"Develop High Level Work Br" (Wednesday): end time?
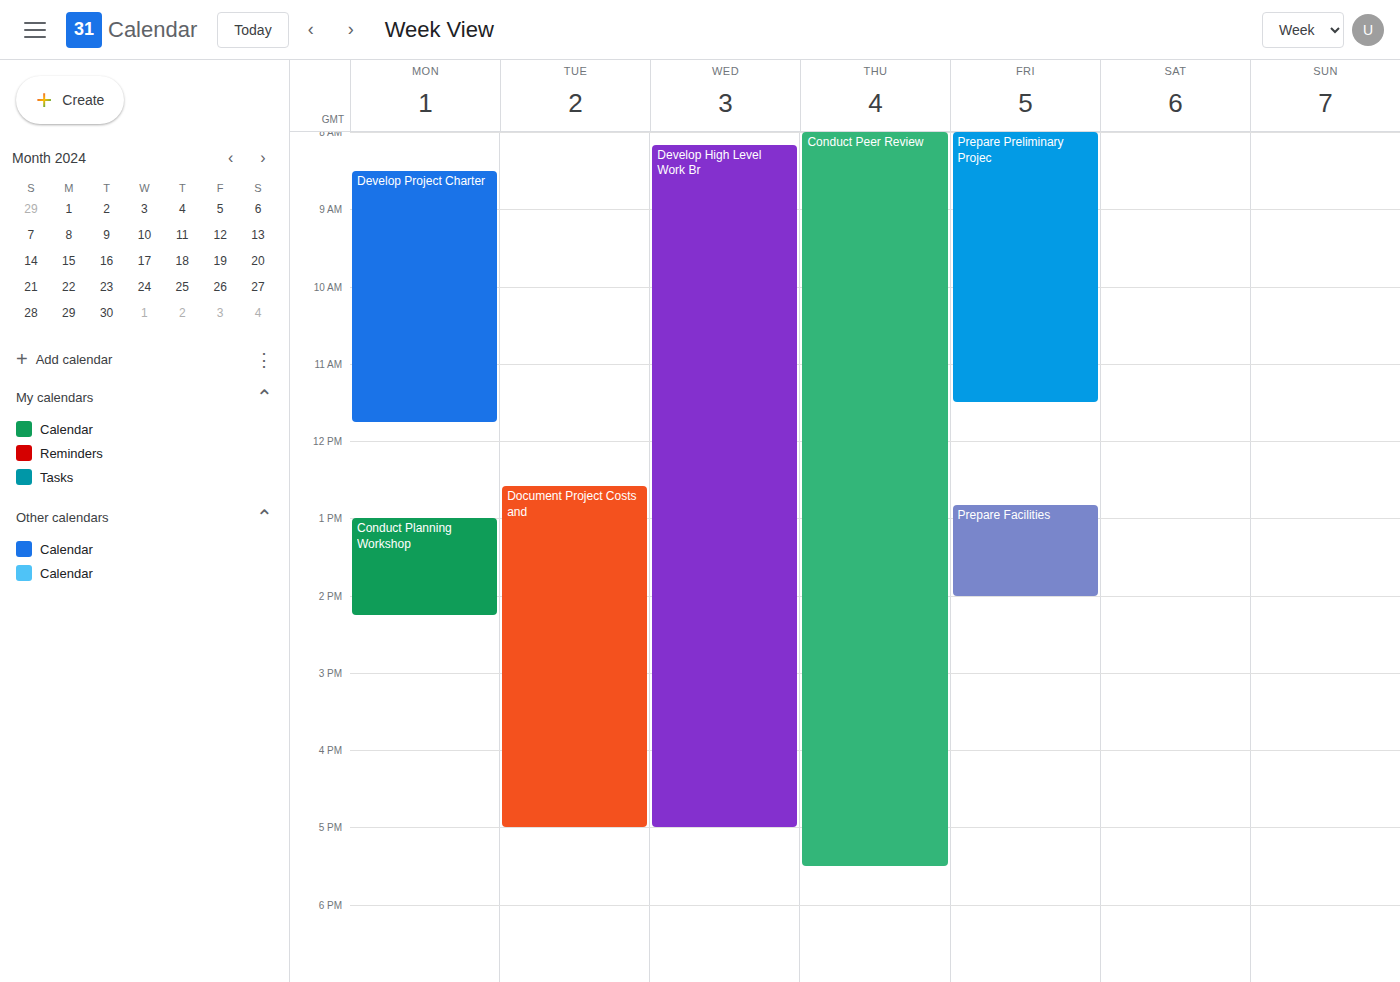
5:00 PM